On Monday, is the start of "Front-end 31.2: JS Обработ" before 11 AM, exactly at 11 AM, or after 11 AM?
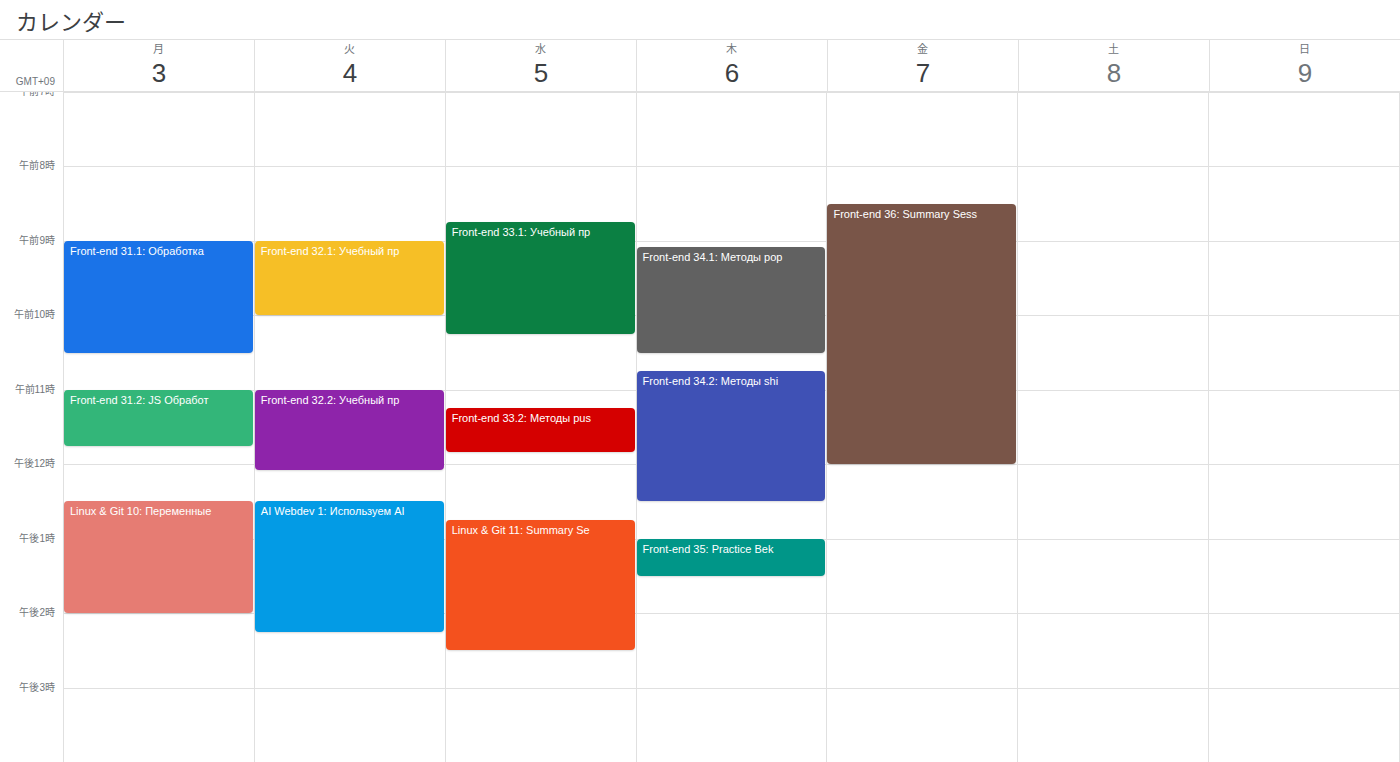
11:00 AM -- exactly at 11 AM, on the 11 AM line.